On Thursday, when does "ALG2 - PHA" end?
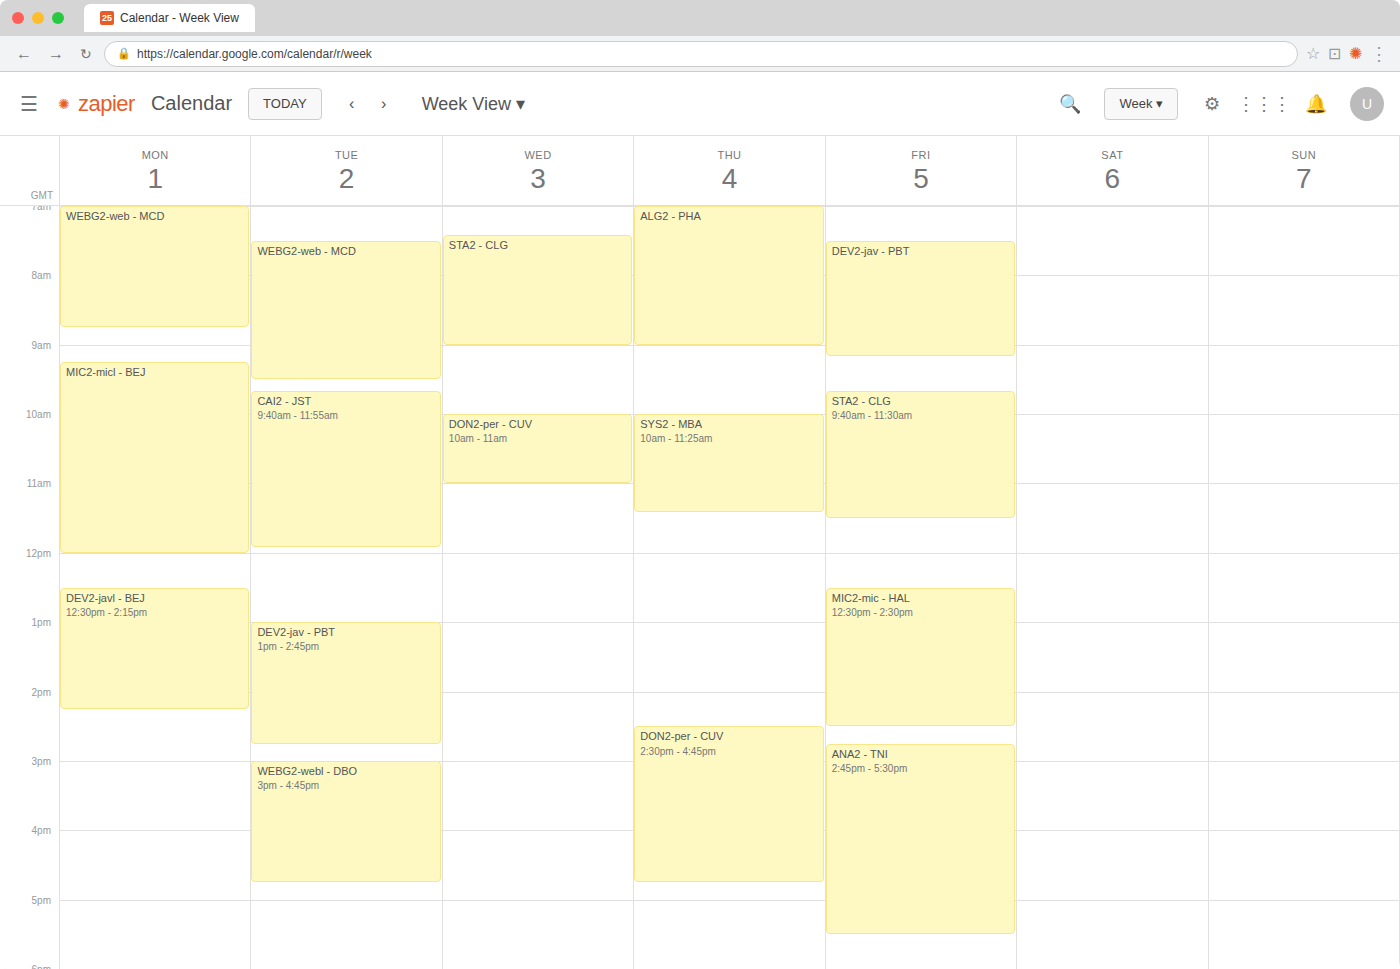
9:00 AM